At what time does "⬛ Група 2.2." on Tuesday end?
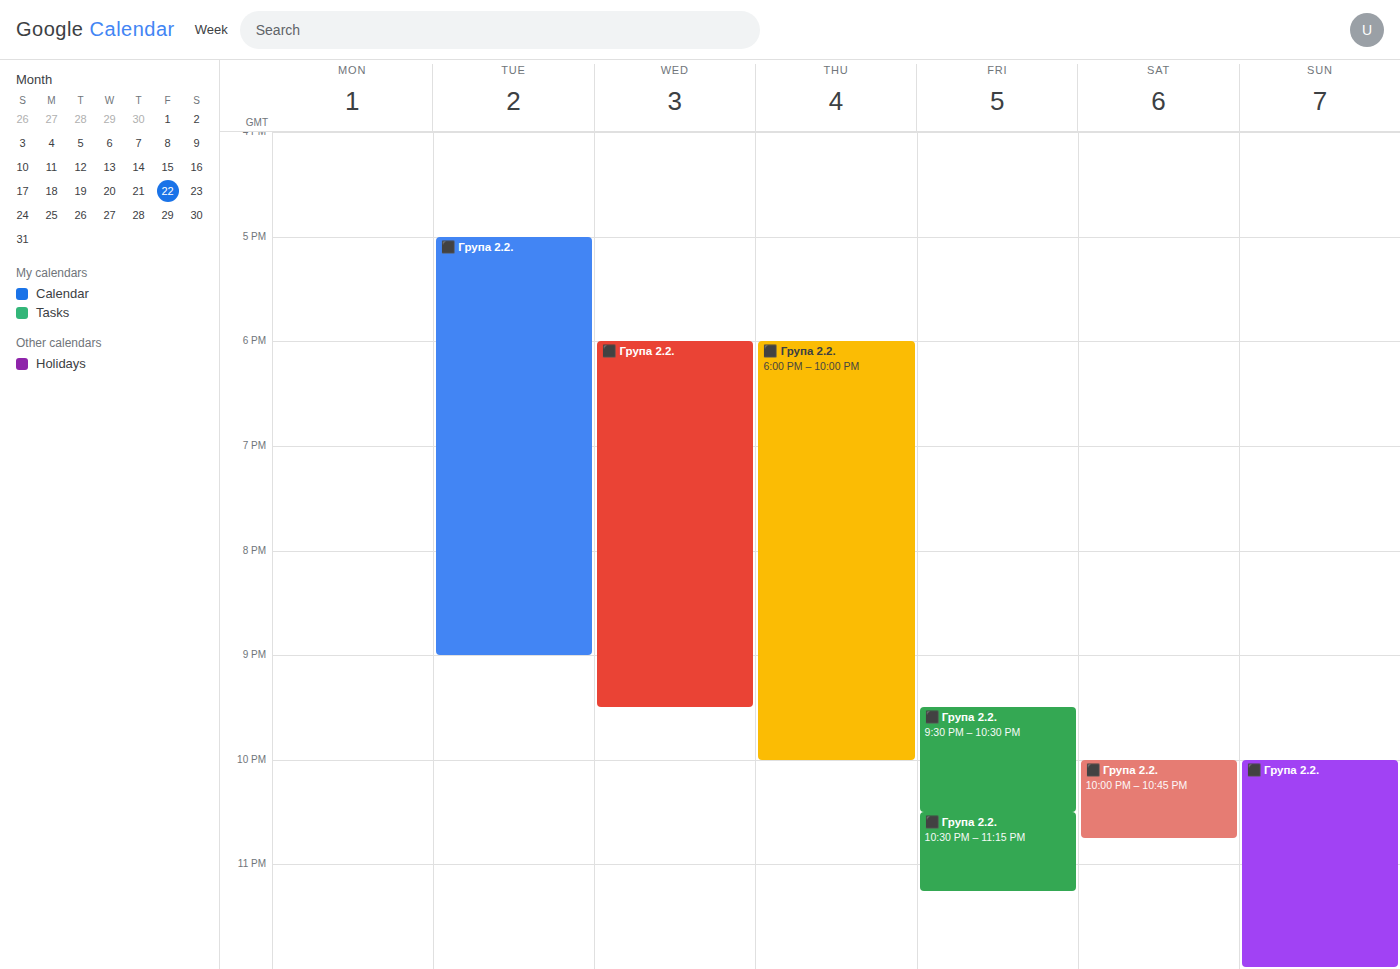
9:00 PM